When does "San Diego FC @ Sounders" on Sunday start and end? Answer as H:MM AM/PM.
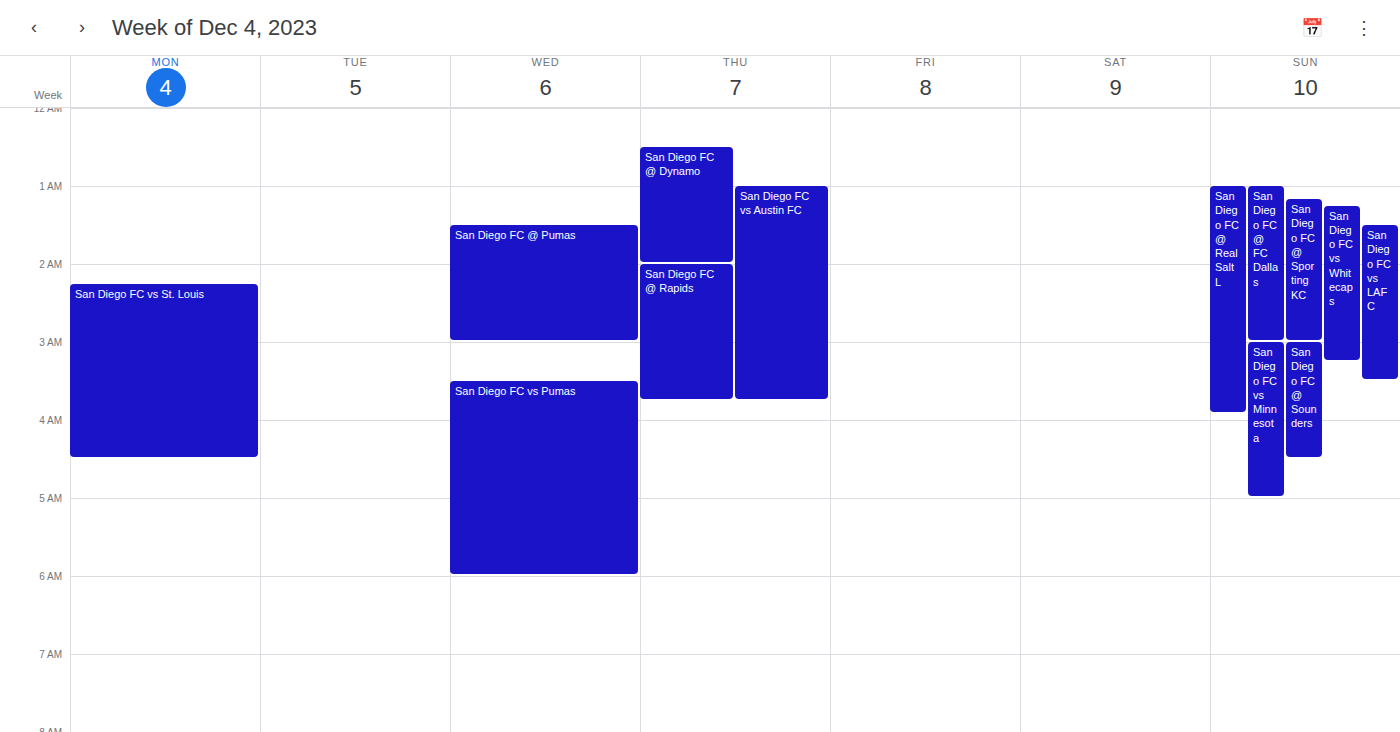
3:00 AM to 4:30 AM